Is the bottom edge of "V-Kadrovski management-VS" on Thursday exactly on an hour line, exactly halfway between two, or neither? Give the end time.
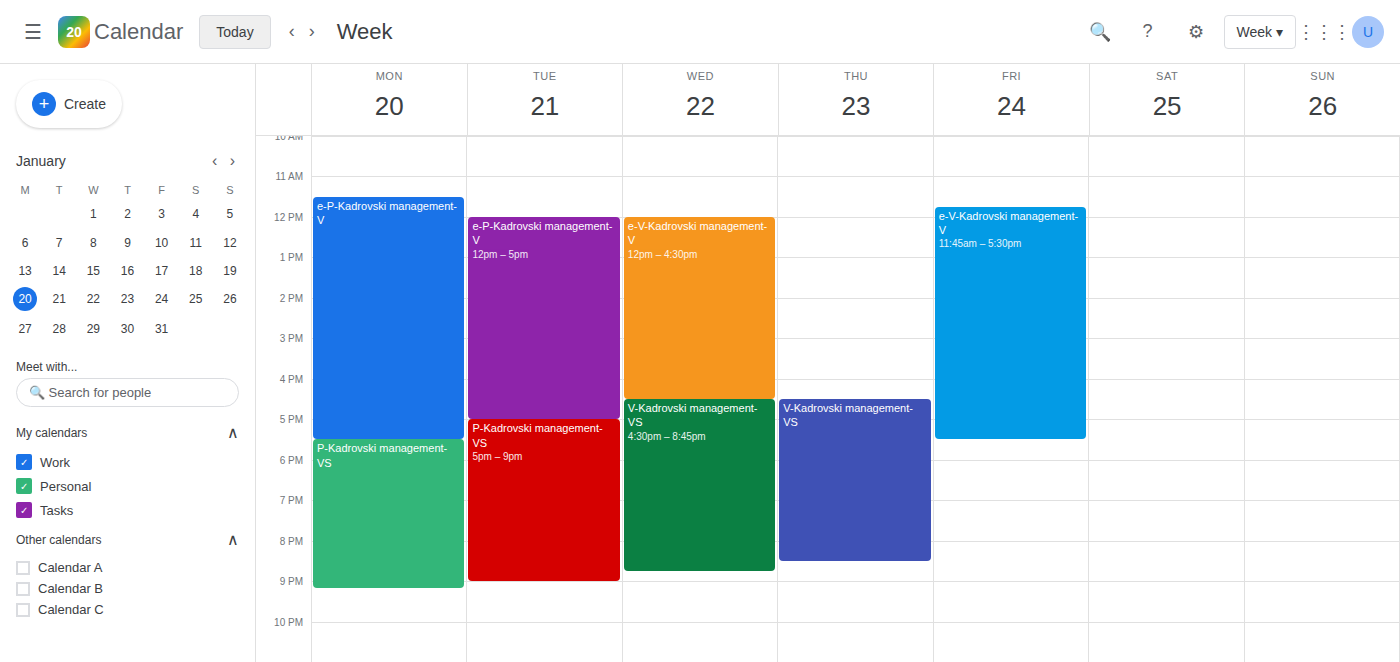
8:30 PM -- halfway between the 8 PM and 9 PM lines.